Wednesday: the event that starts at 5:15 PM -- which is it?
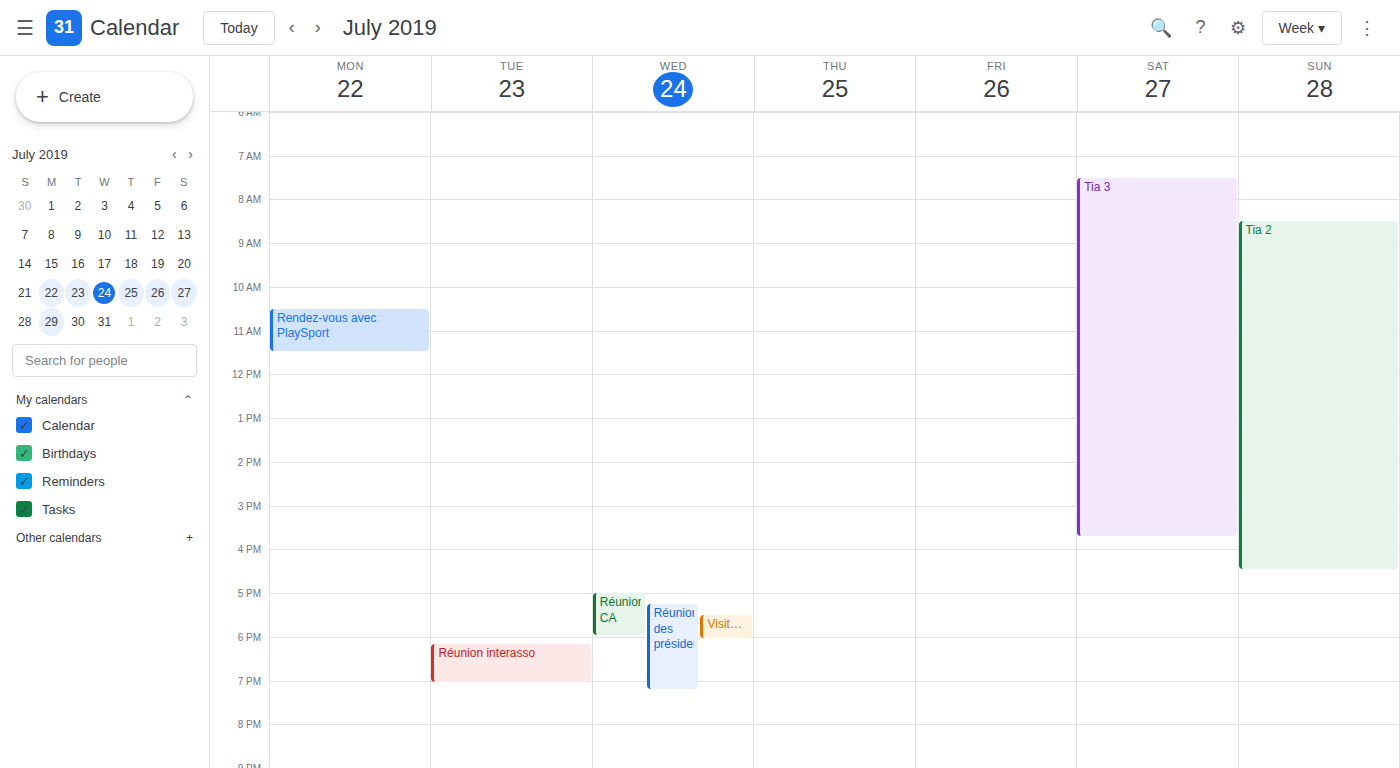
"Réunion des présidents"